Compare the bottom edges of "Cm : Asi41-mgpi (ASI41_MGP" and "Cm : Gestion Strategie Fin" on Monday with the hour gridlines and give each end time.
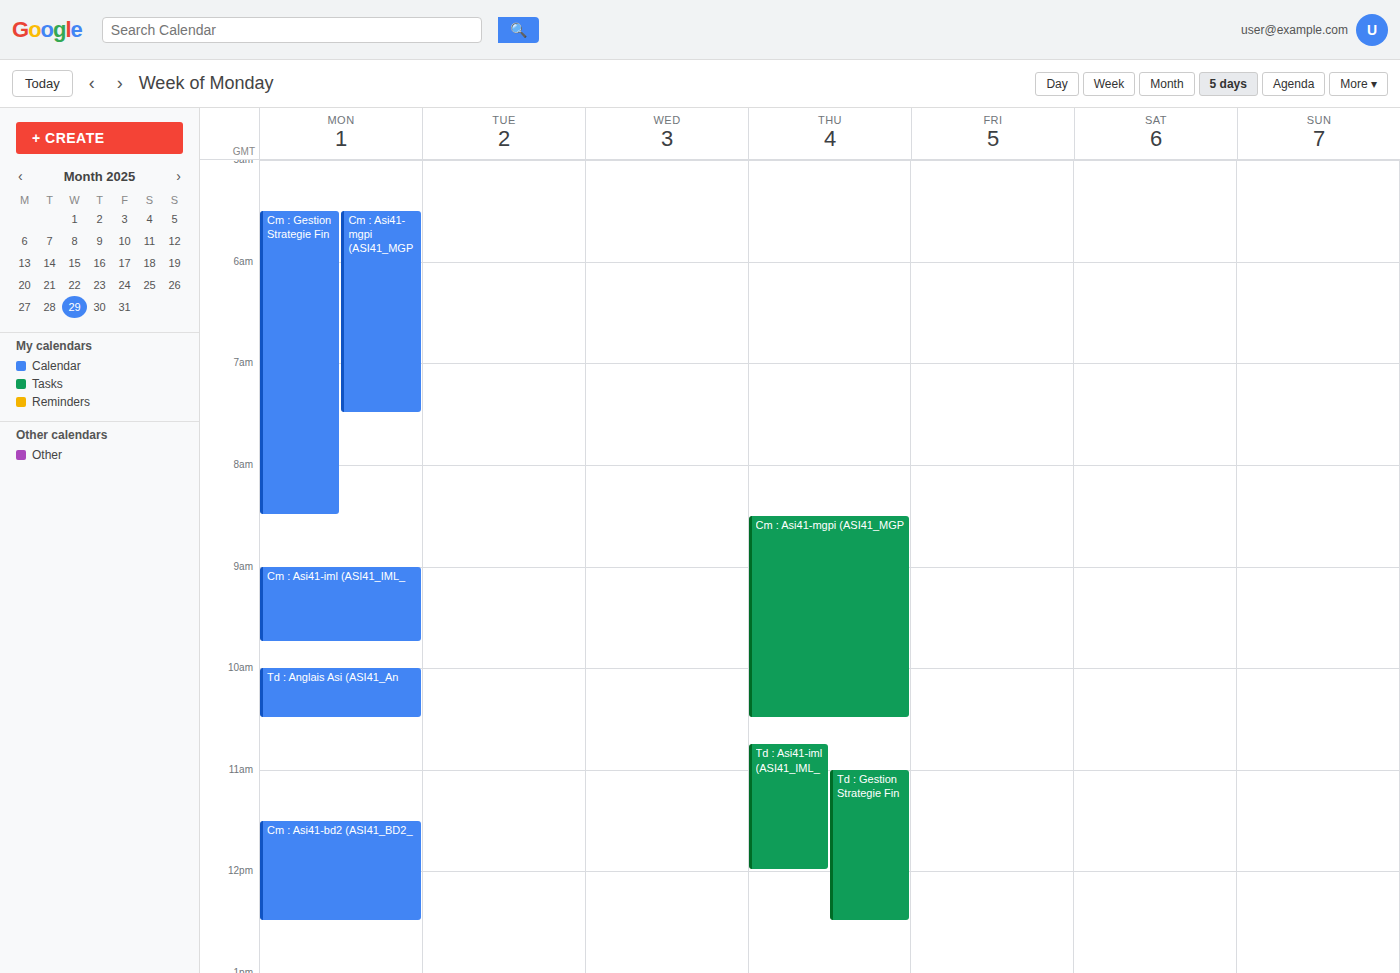
"Cm : Asi41-mgpi (ASI41_MGP": 7:30 AM, halfway between the 7 AM and 8 AM lines. "Cm : Gestion Strategie Fin": 8:30 AM, halfway between the 8 AM and 9 AM lines.